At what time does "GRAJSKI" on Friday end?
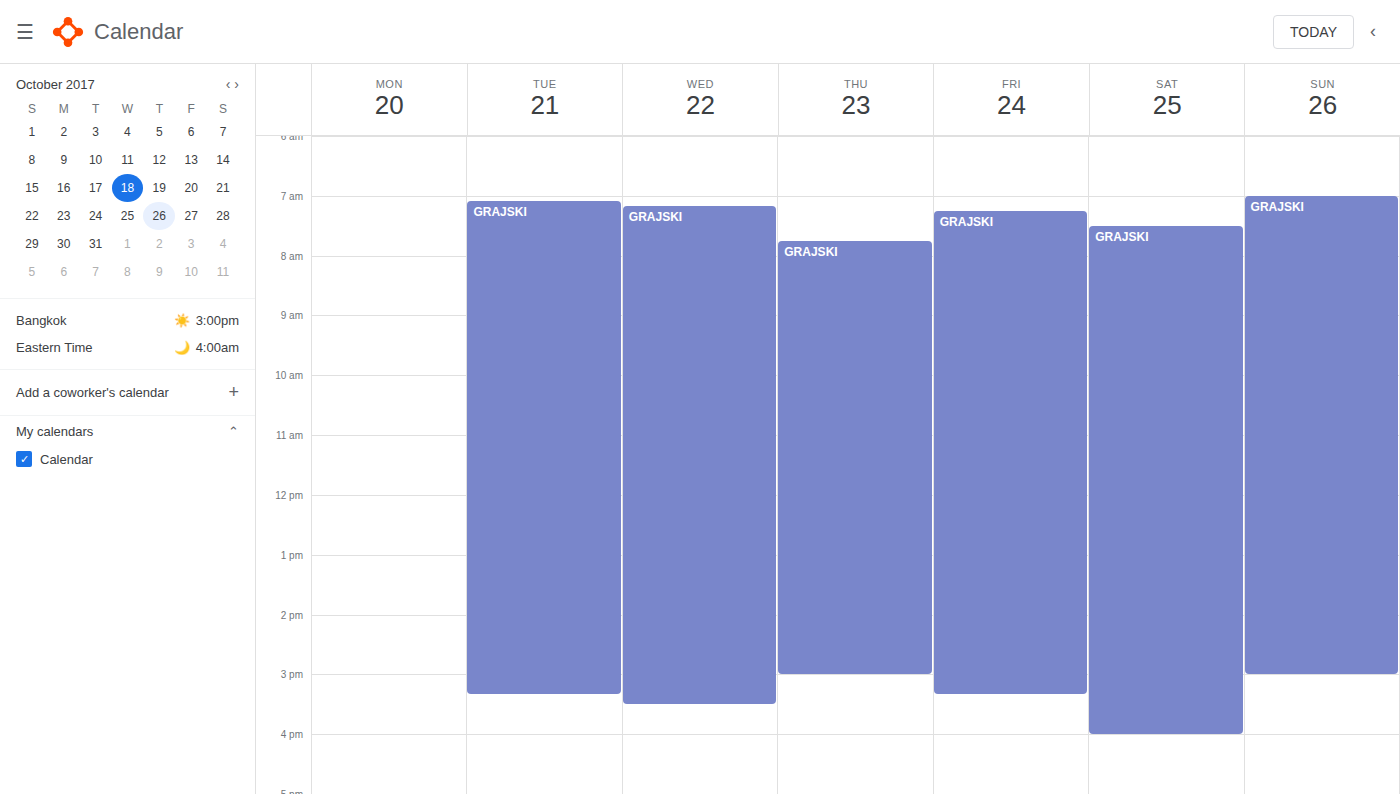
15:20